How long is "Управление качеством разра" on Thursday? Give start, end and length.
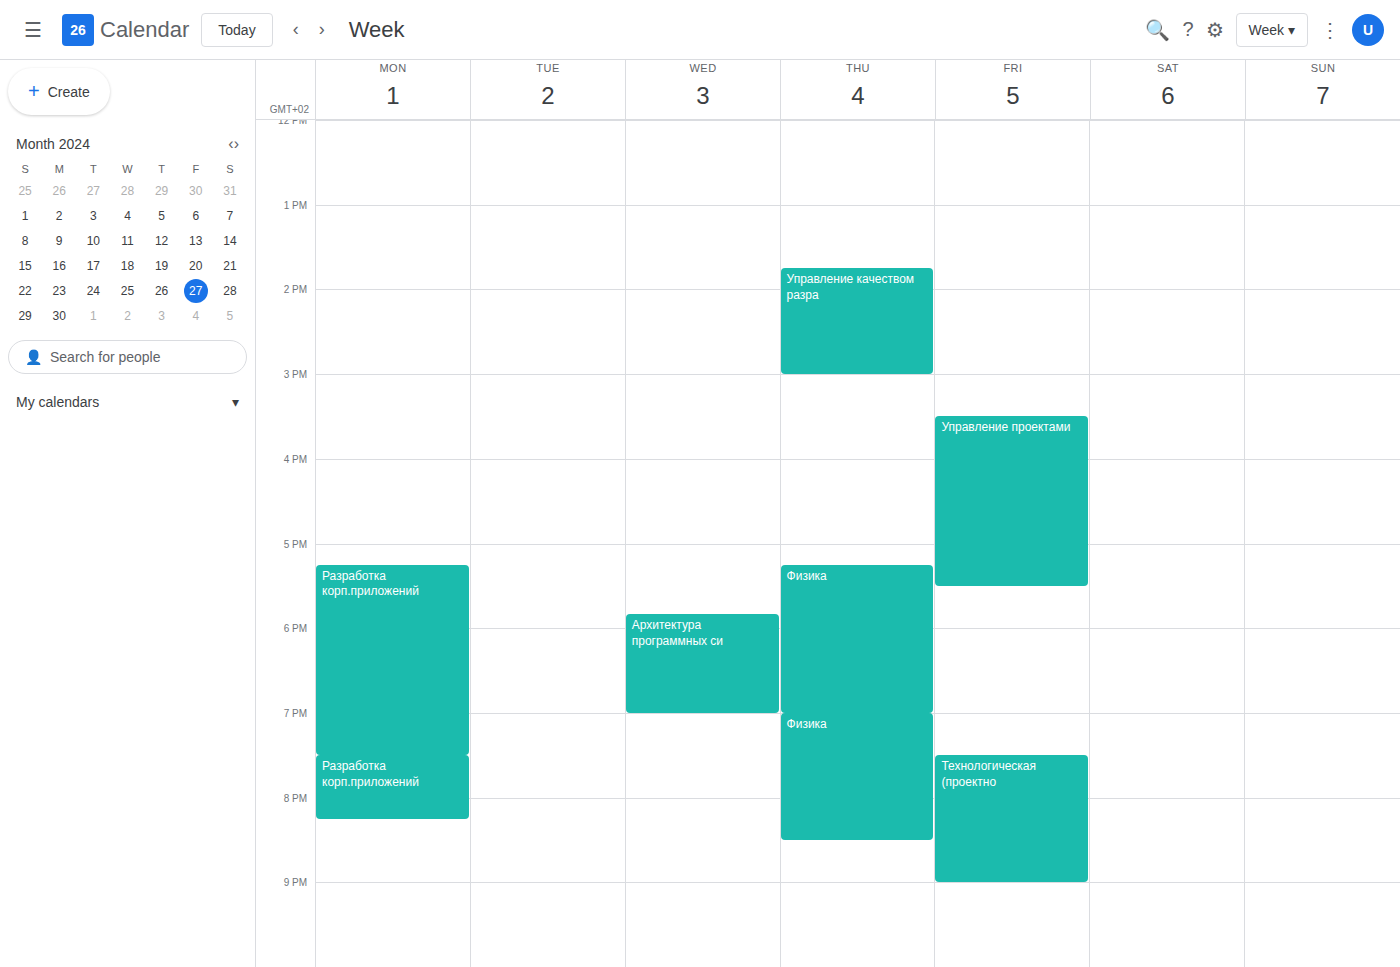
13:45 to 15:00, 1 hour 15 minutes